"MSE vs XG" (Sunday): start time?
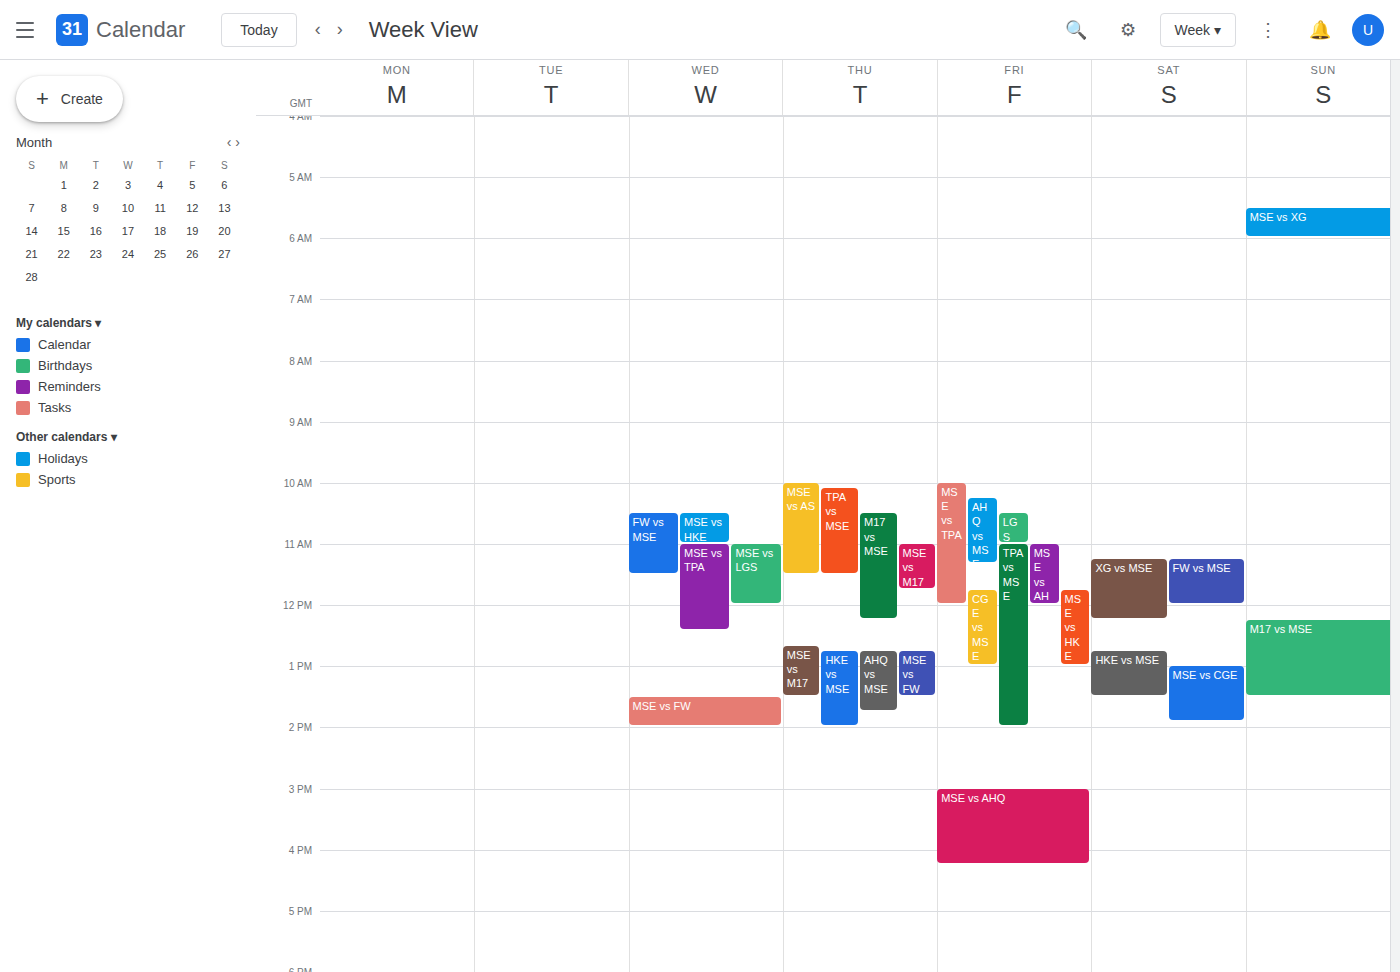
05:30